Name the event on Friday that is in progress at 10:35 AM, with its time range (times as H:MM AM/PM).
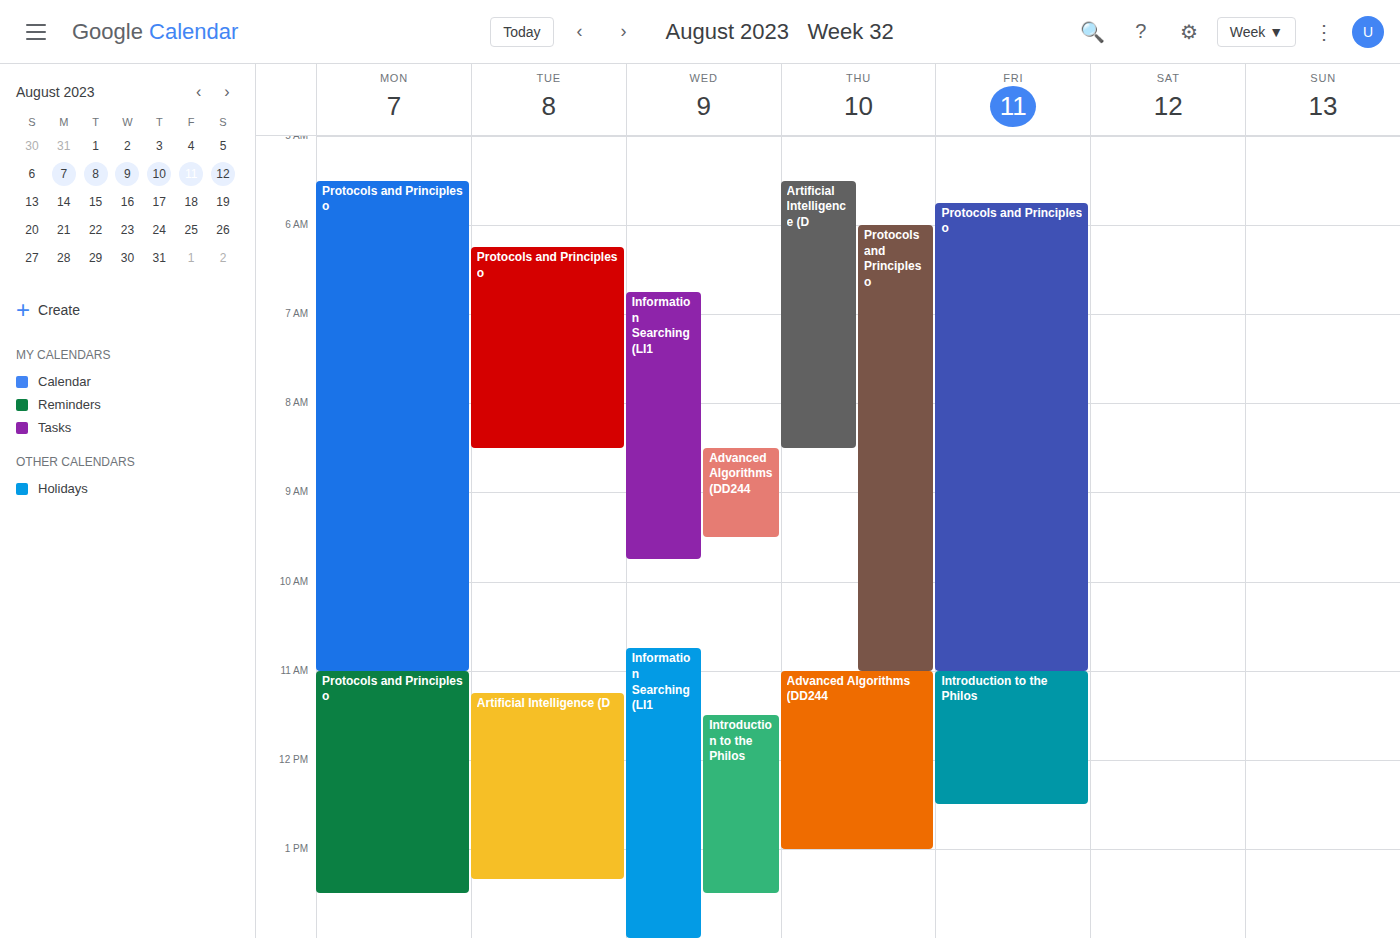
"Protocols and Principles o", 5:45 AM to 11:00 AM